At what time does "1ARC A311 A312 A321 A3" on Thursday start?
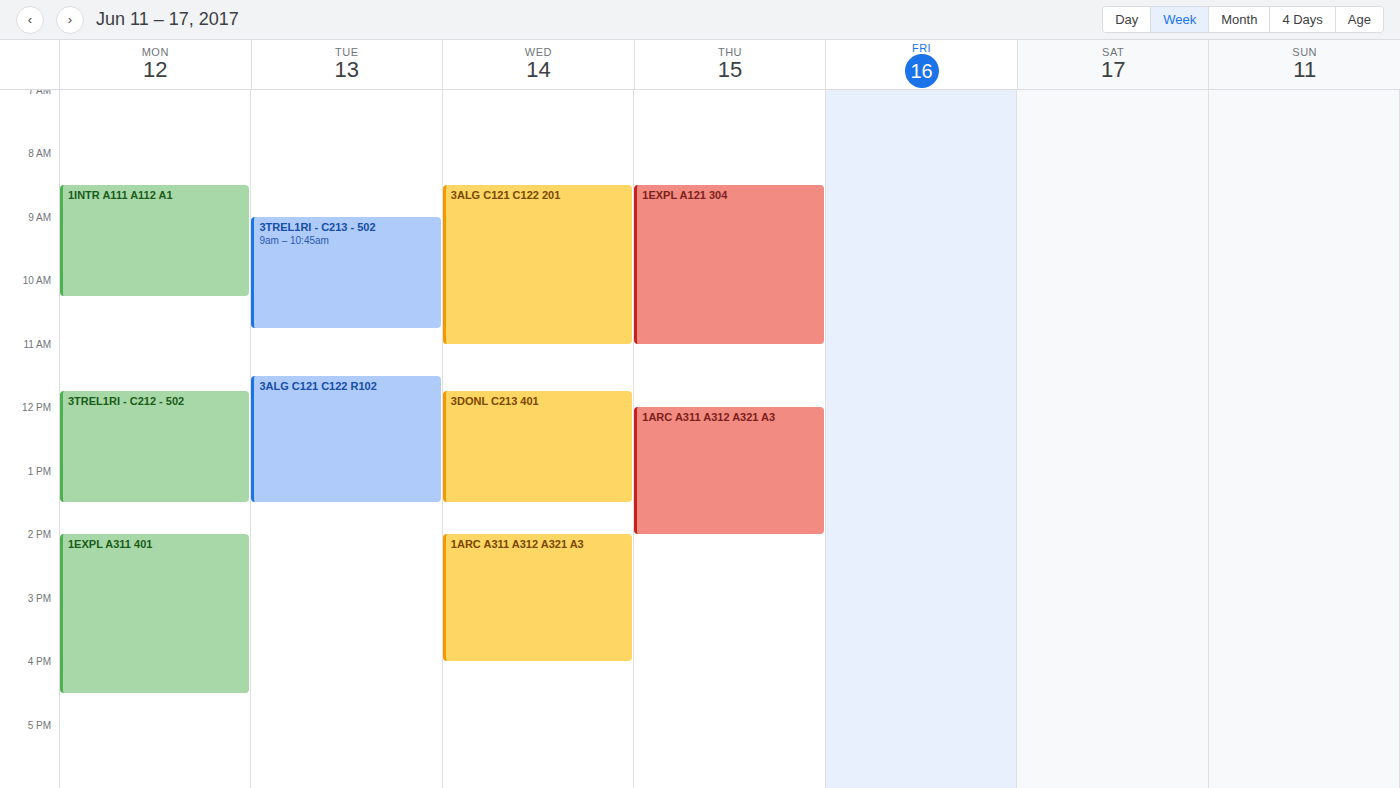
12:00 PM